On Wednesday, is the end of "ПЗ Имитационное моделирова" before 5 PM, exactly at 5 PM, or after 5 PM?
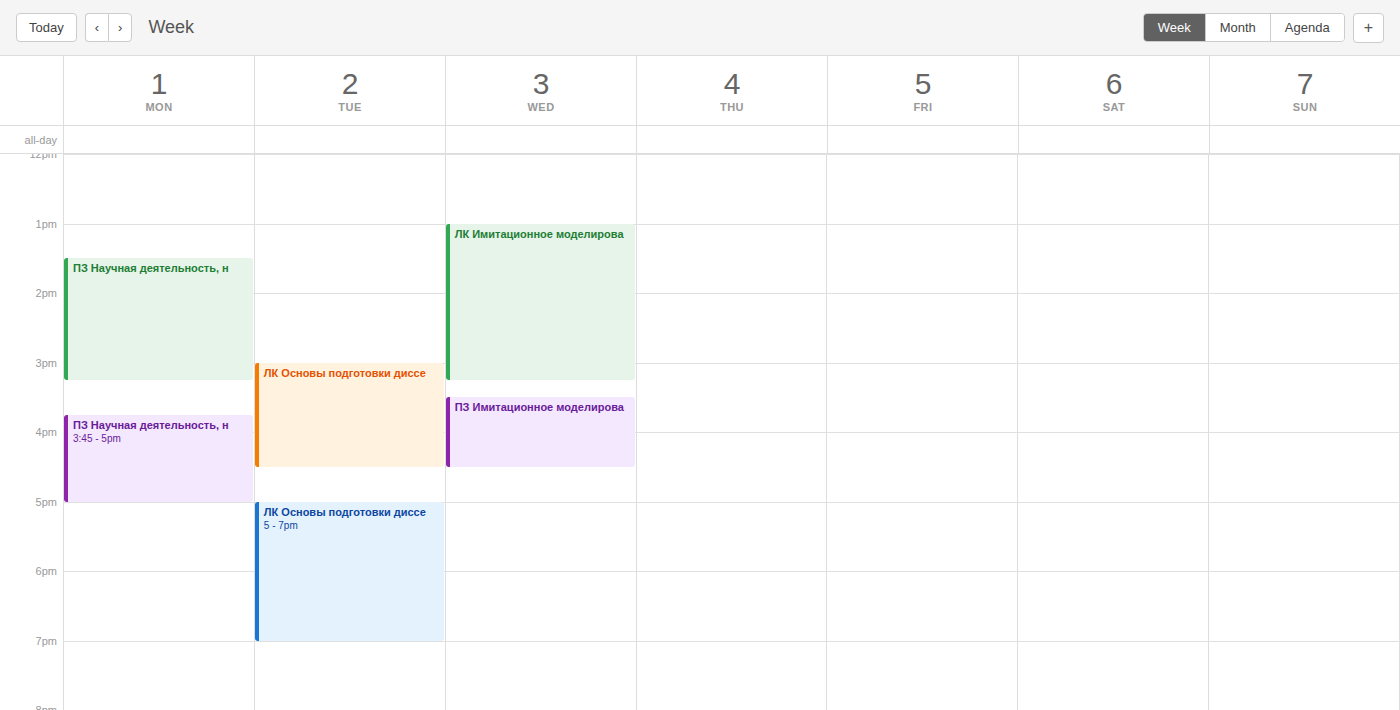
4:30 PM -- before 5 PM, 30 minutes above the 5 PM line.